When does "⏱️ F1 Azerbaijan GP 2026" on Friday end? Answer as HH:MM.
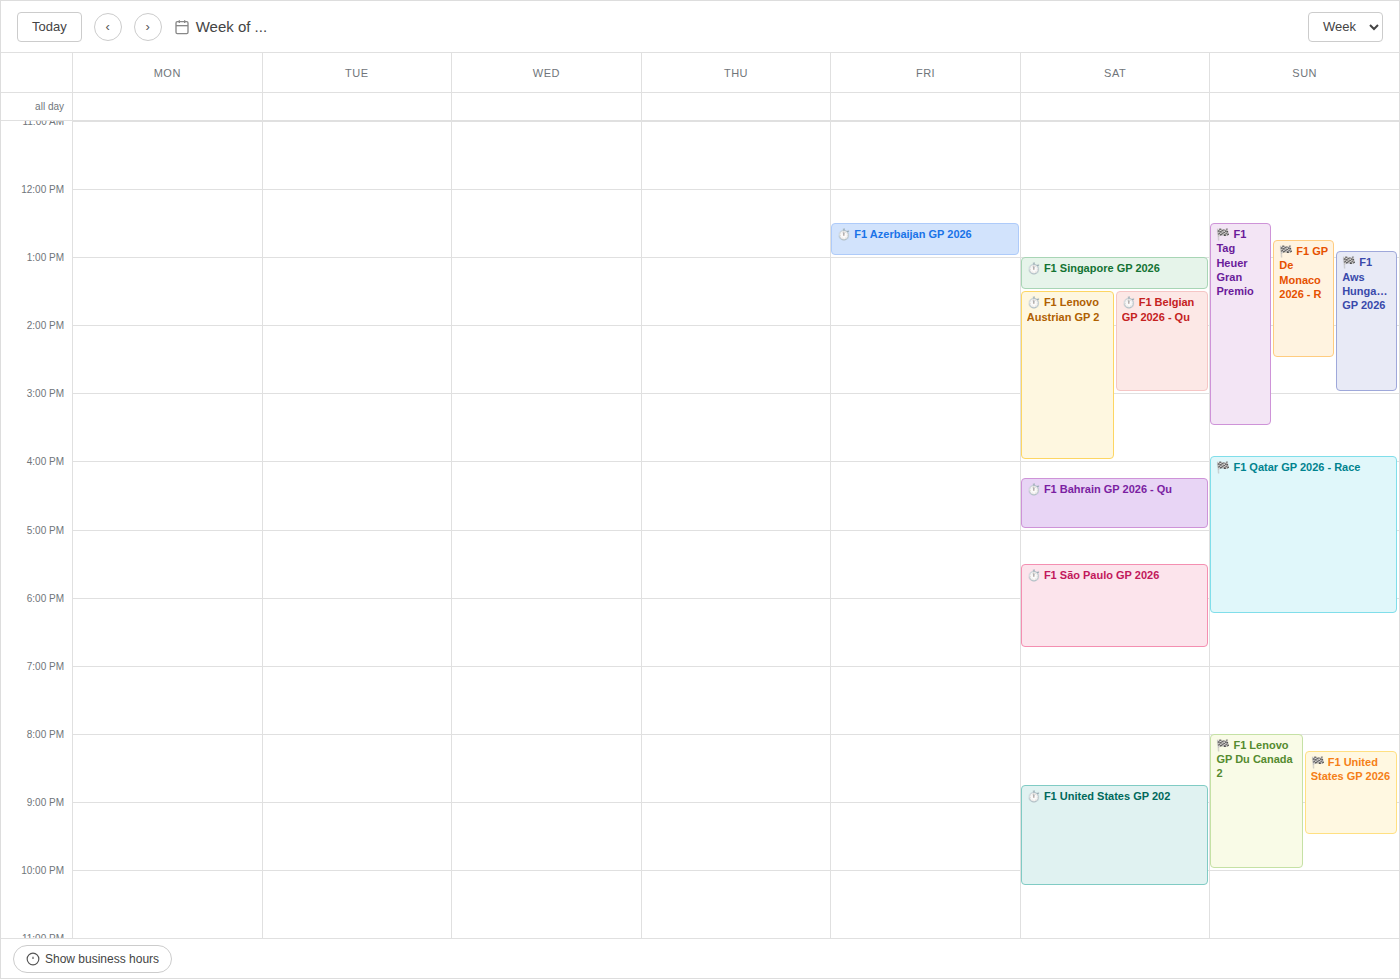
13:00